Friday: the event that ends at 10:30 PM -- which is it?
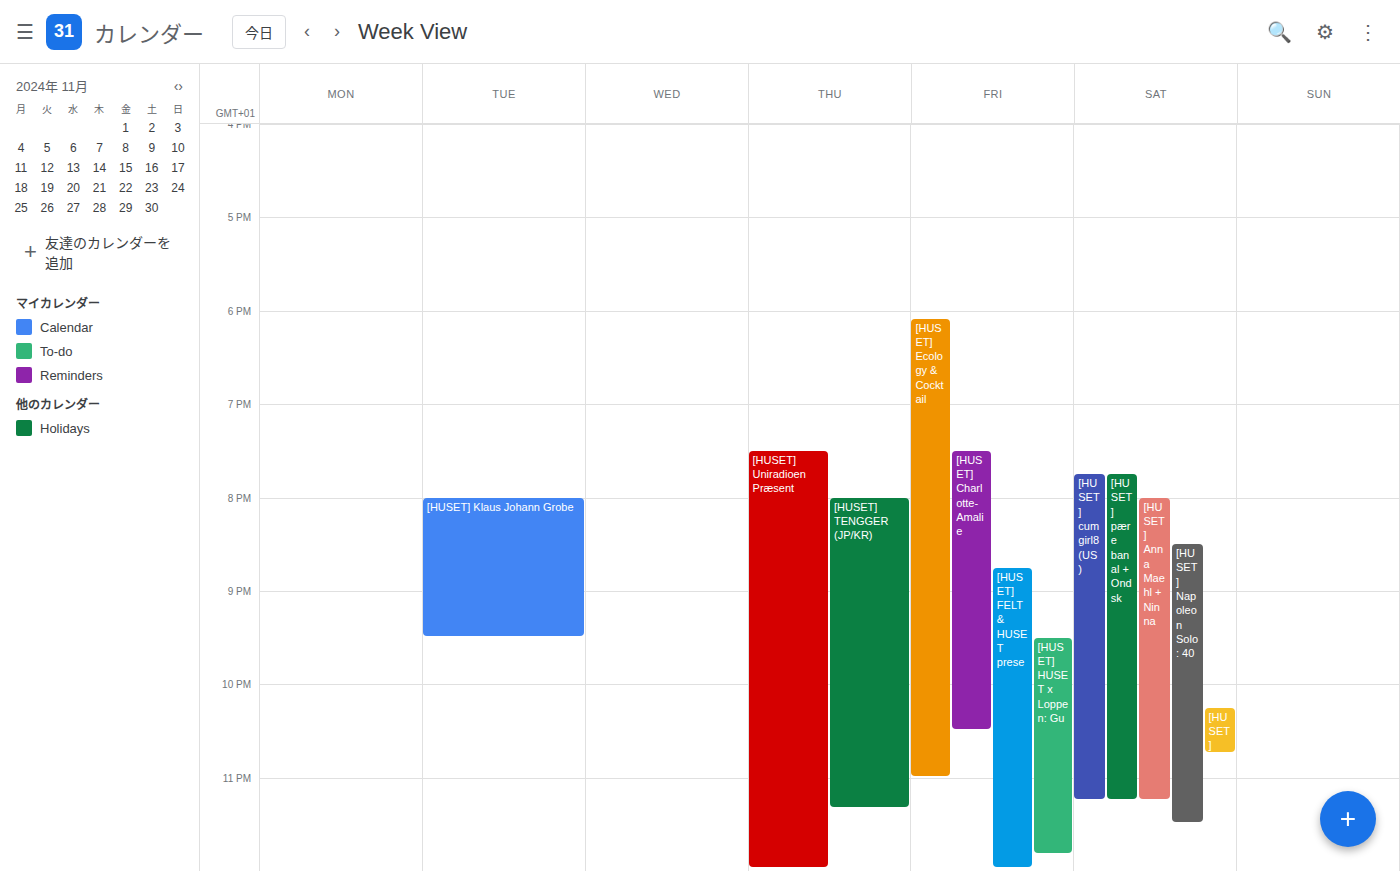
"[HUSET] Charlotte-Amalie"